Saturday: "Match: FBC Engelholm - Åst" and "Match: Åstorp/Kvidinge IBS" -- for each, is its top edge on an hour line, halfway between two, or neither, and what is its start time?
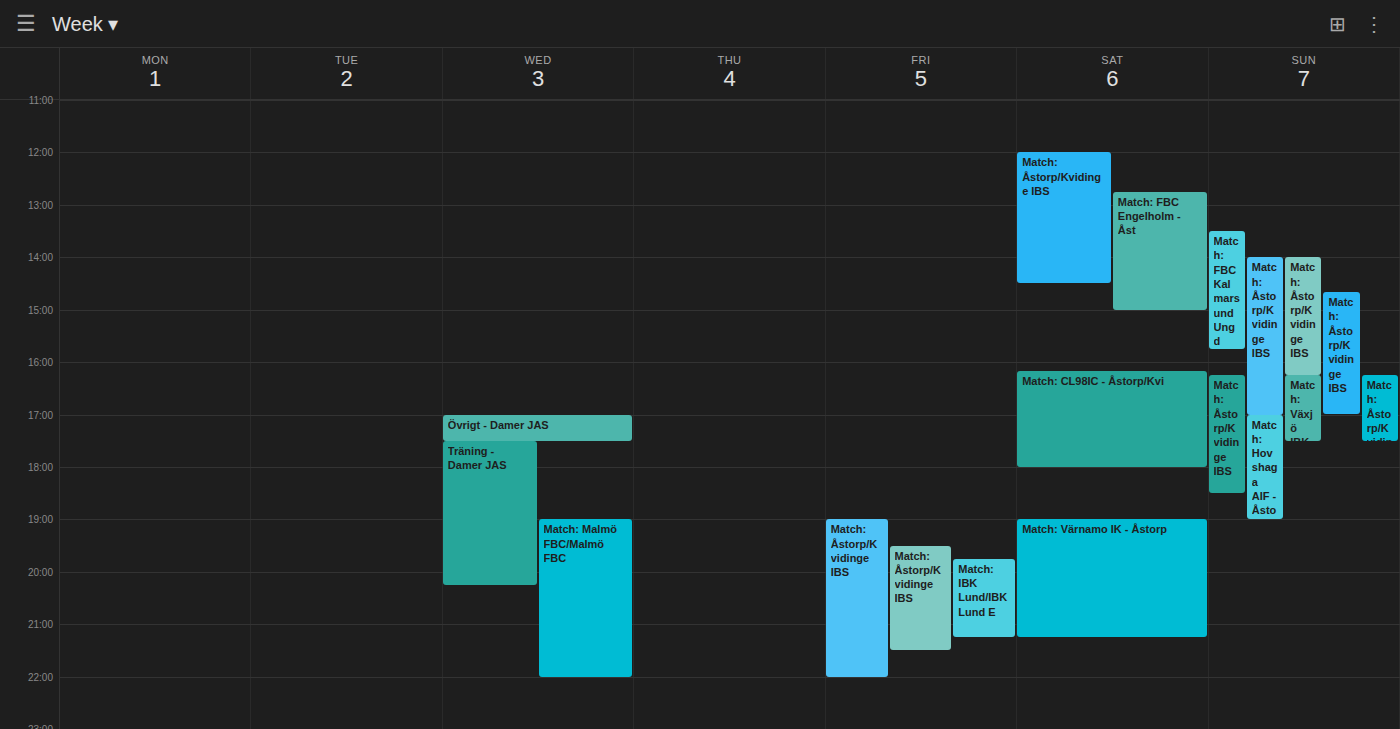
"Match: FBC Engelholm - Åst": 12:45 PM, neither: three quarters of the way from the 12 PM line to the 1 PM line. "Match: Åstorp/Kvidinge IBS": 12:00 PM, exactly on the 12 PM line.